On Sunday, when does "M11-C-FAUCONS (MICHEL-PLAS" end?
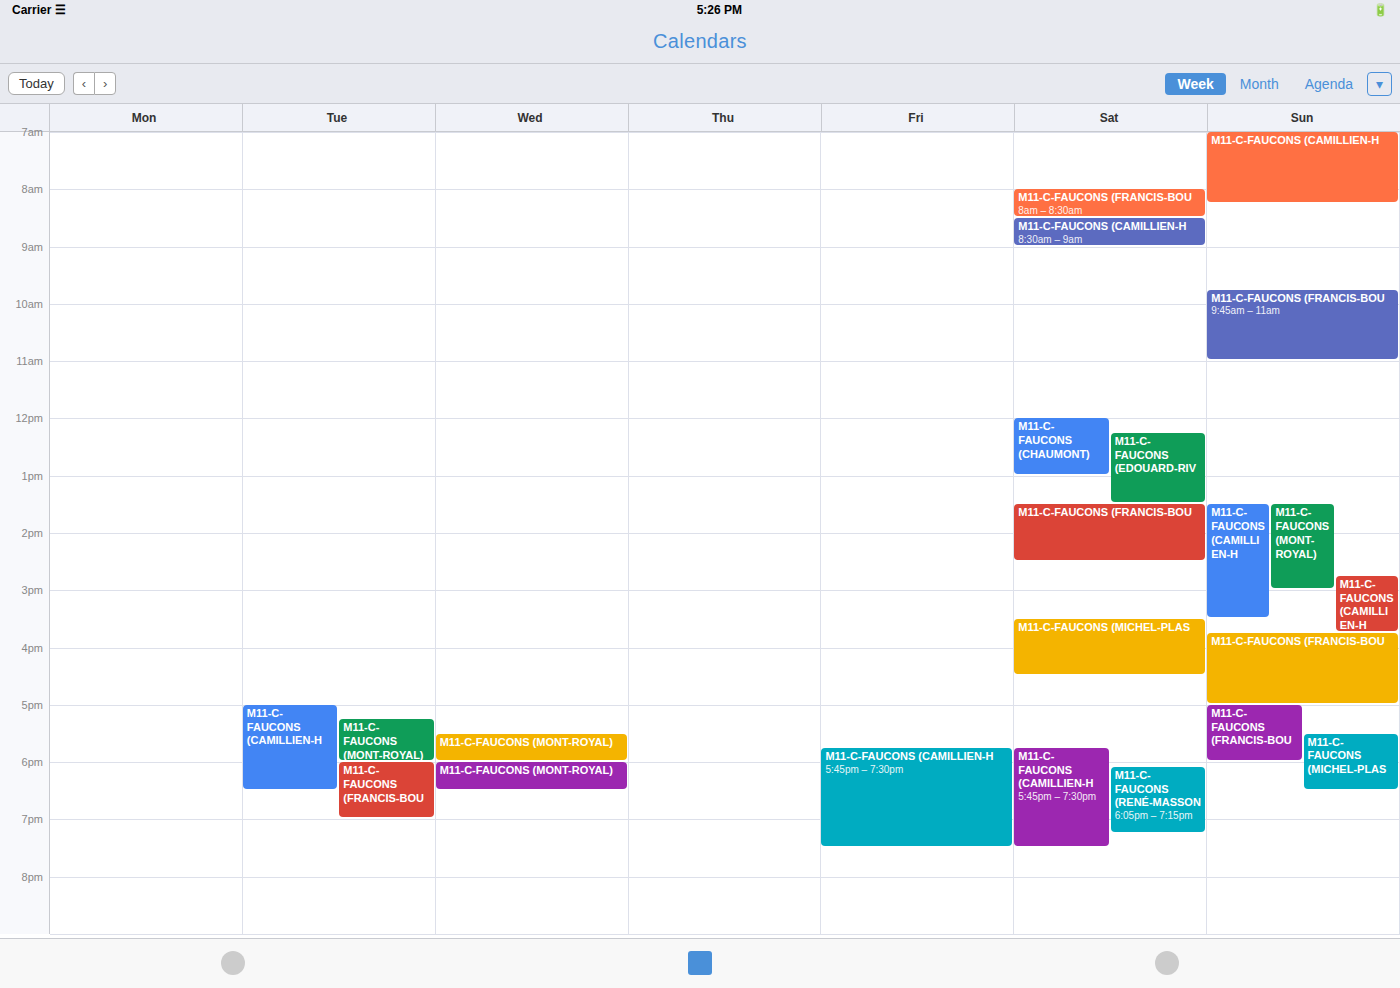
18:30